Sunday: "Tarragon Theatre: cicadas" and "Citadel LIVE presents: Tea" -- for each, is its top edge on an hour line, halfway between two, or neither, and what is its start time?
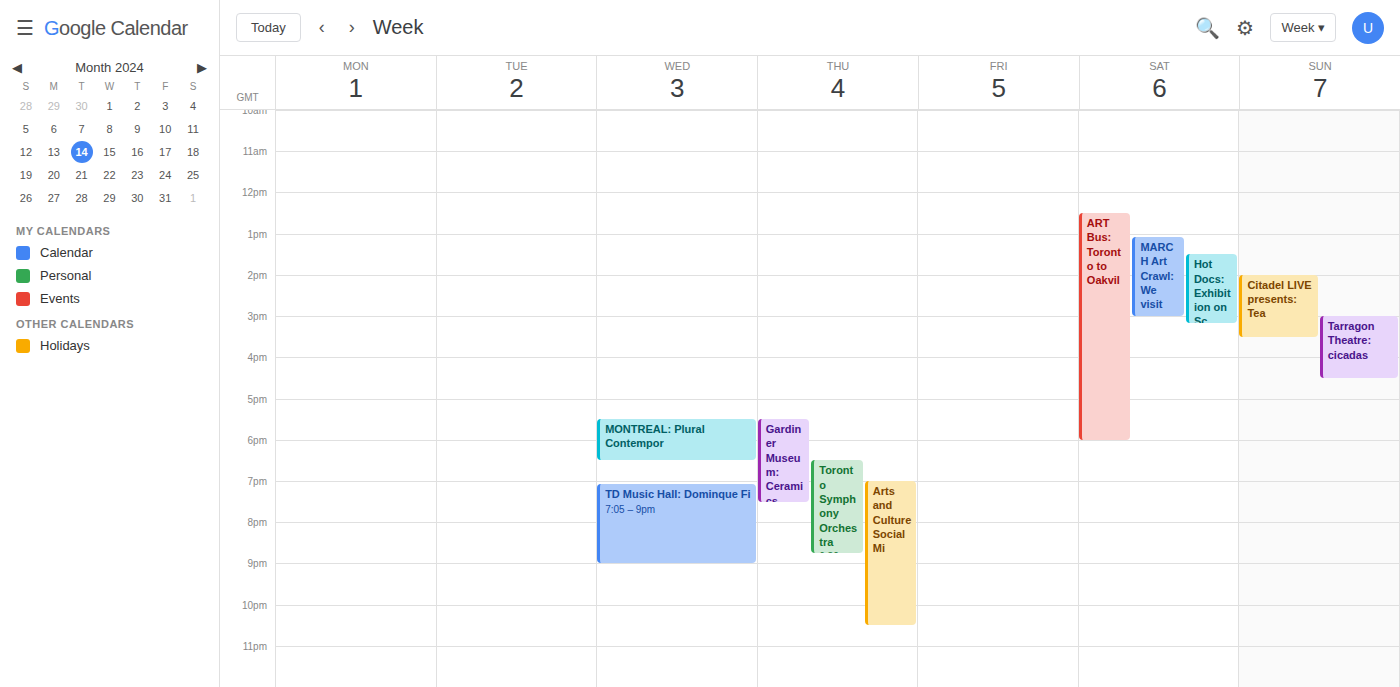
"Tarragon Theatre: cicadas": 3:00 PM, exactly on the 3 PM line. "Citadel LIVE presents: Tea": 2:00 PM, exactly on the 2 PM line.